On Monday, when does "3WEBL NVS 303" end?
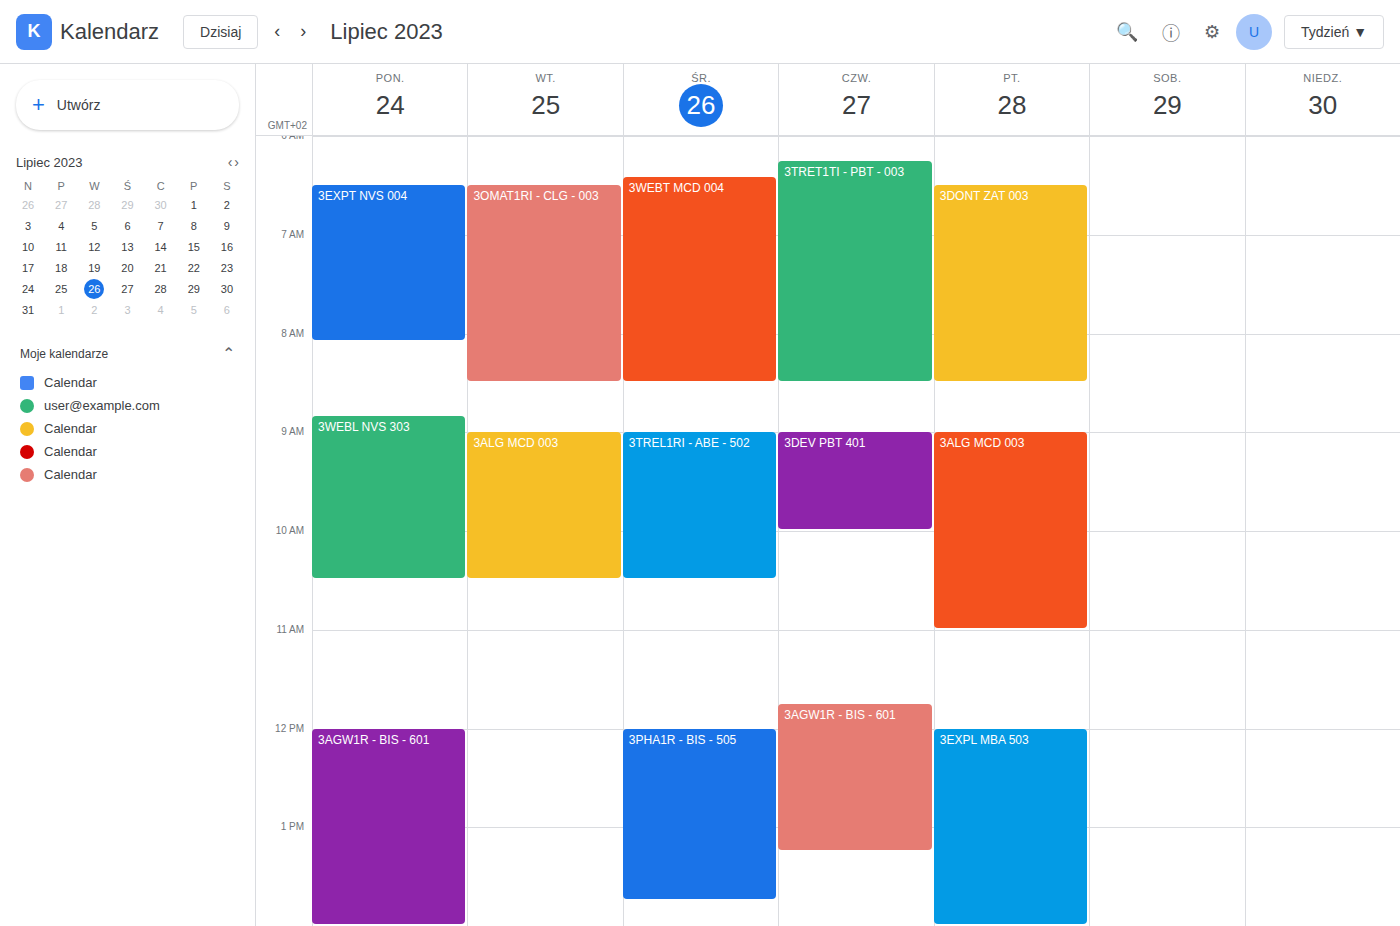
10:30 AM